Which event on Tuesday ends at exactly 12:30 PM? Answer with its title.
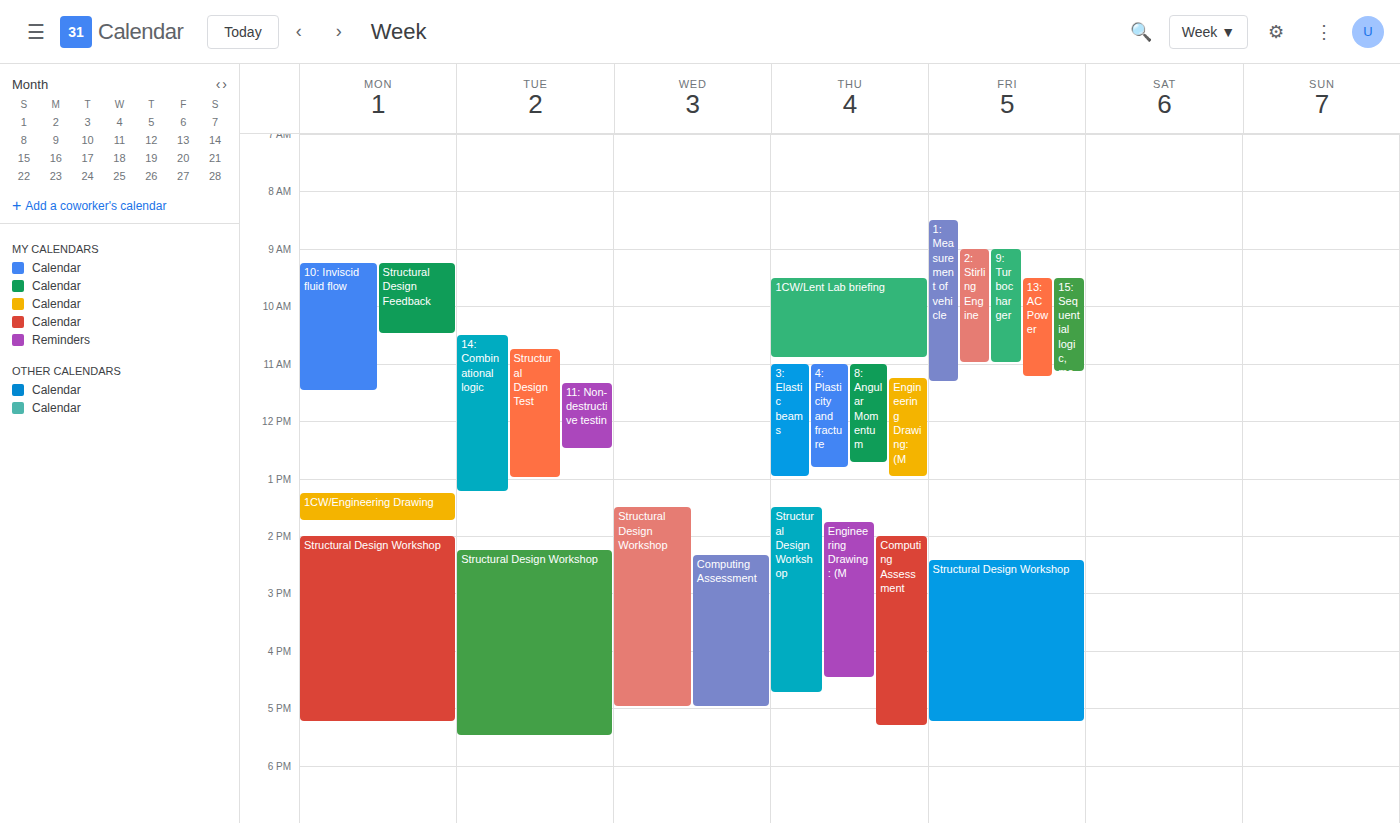
"11: Non-destructive testin"